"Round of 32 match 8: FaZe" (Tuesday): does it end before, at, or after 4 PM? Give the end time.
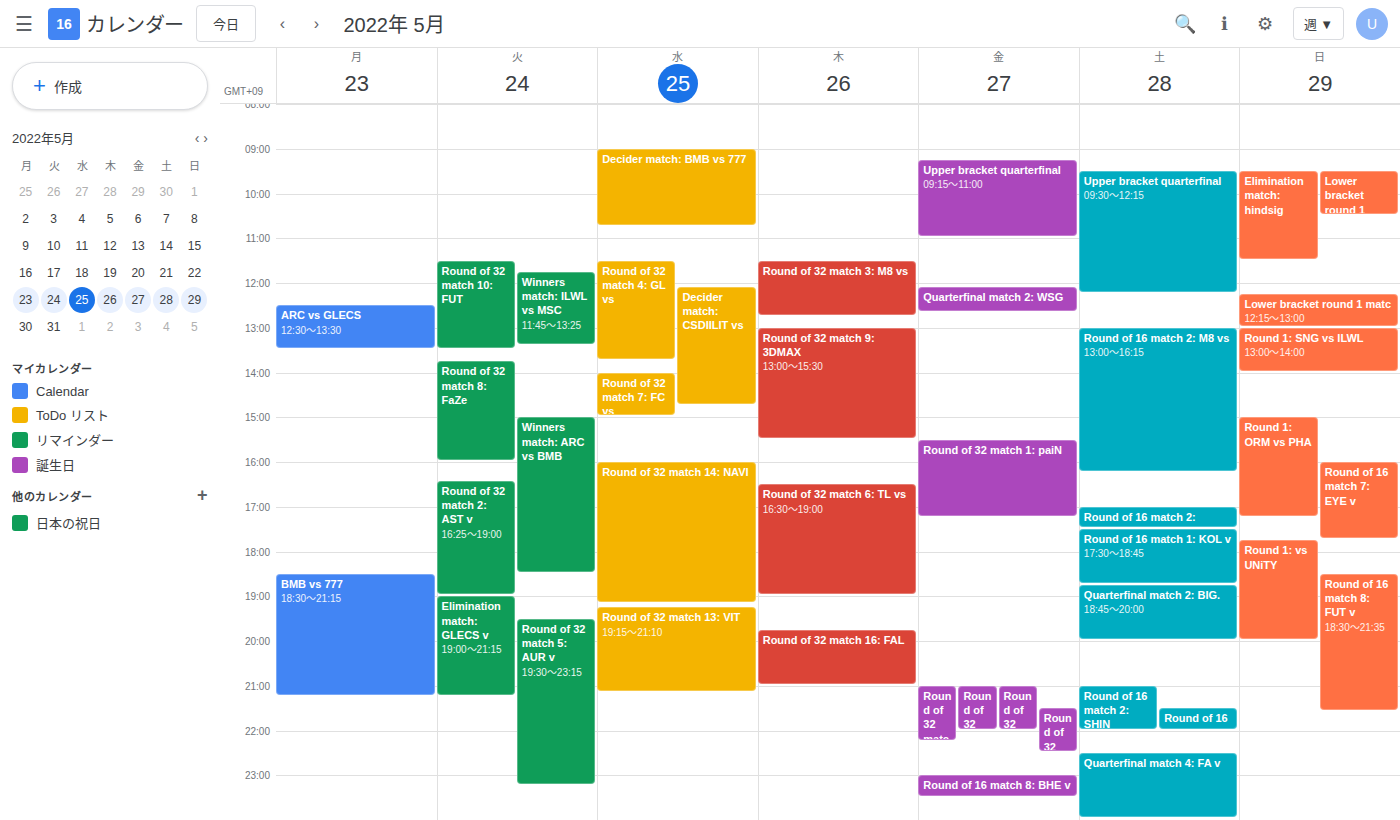
4:00 PM -- exactly at 4 PM, on the 4 PM line.